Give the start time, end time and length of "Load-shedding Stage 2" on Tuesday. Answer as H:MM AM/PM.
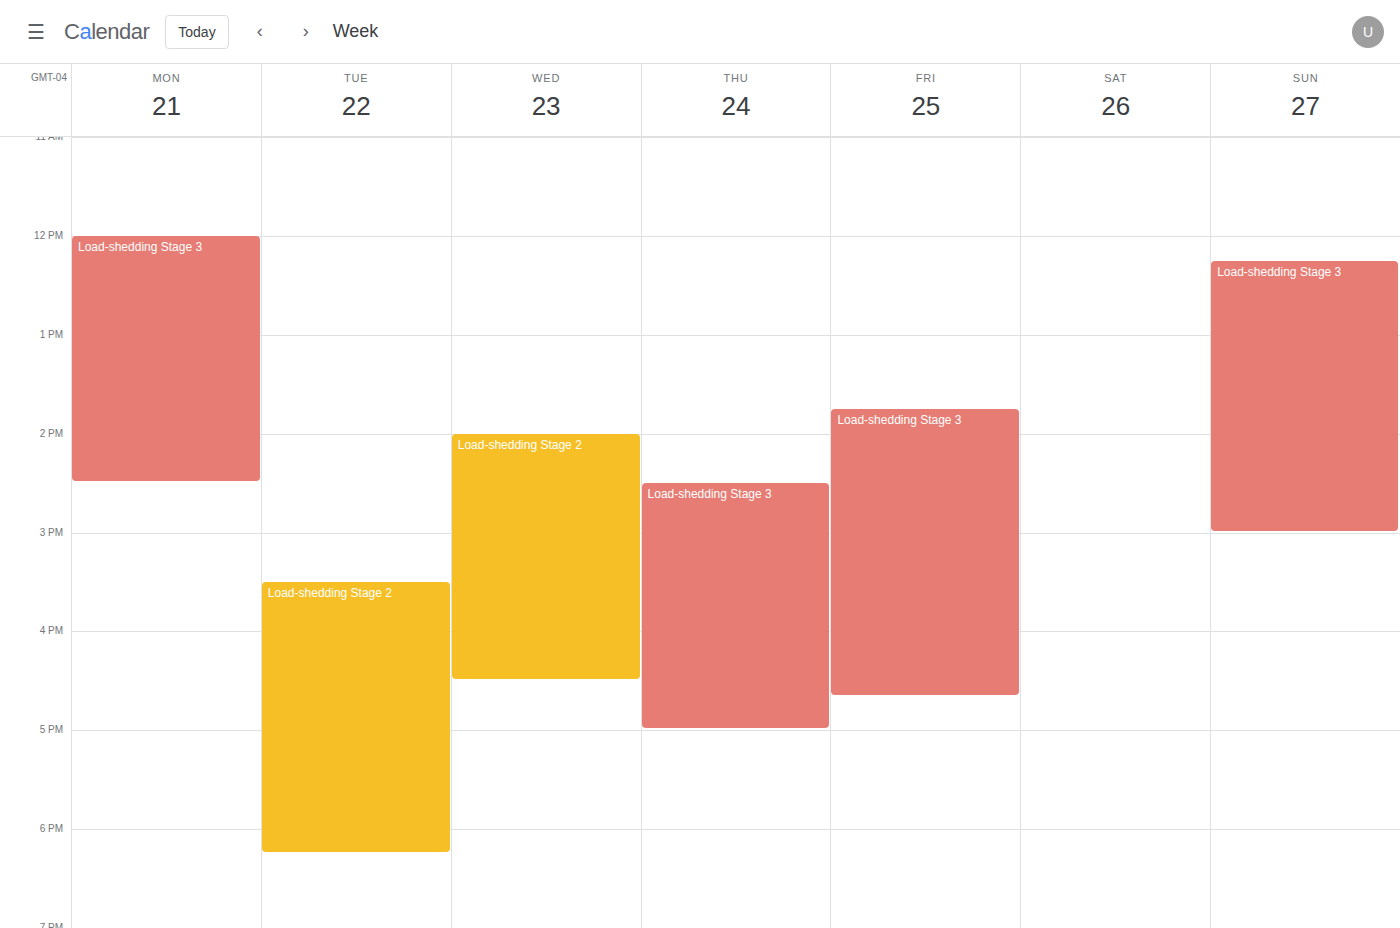
3:30 PM to 6:15 PM, 2 hours 45 minutes